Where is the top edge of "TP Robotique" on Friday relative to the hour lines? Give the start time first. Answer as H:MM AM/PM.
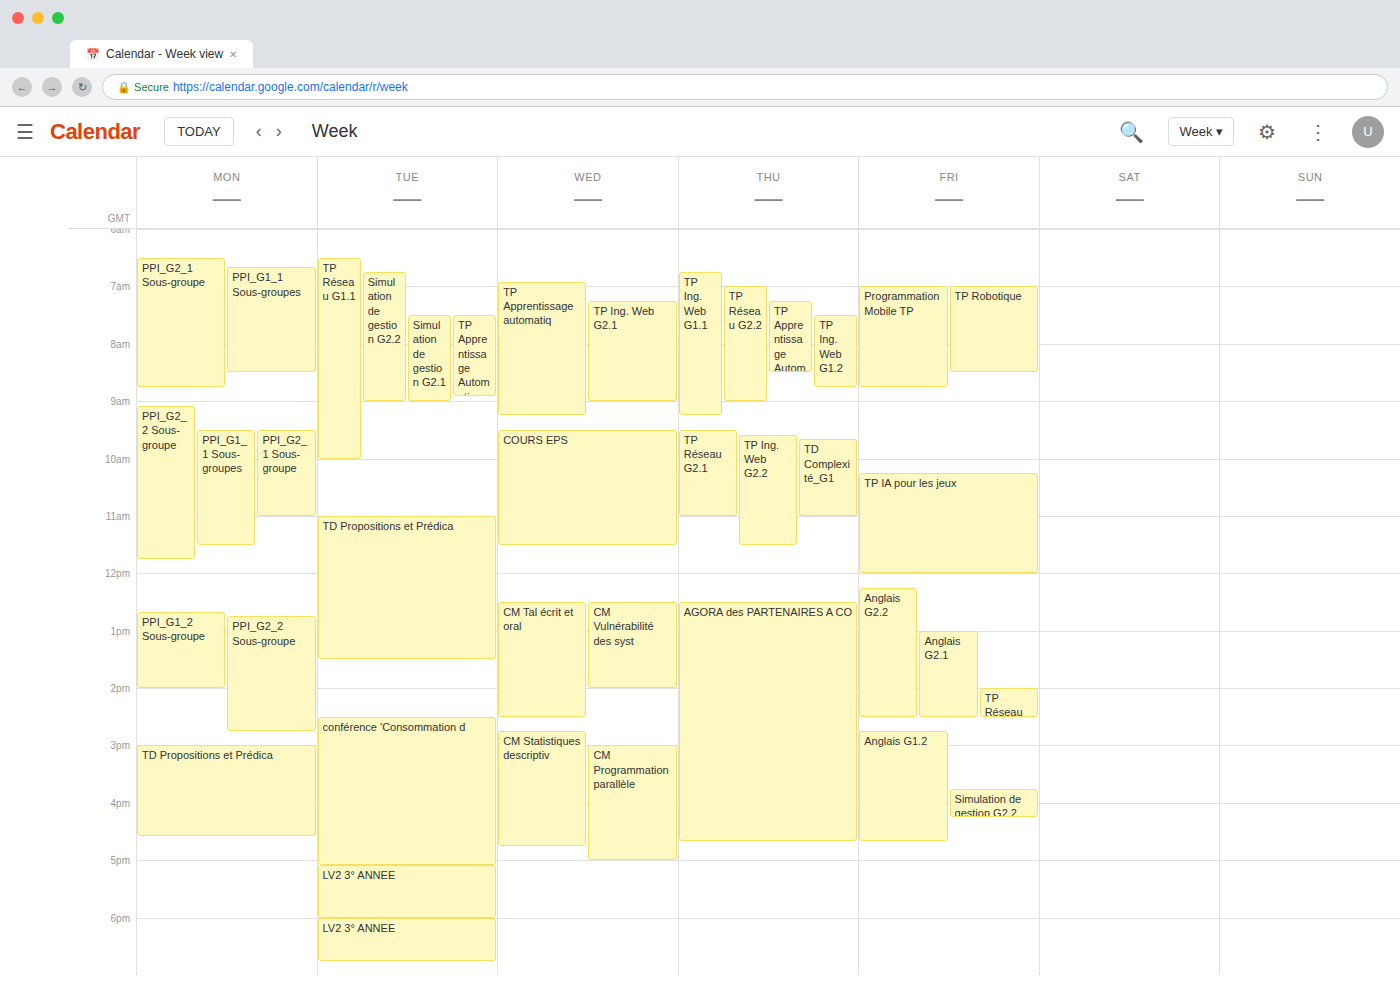
7:00 AM -- exactly on the 7 AM line.